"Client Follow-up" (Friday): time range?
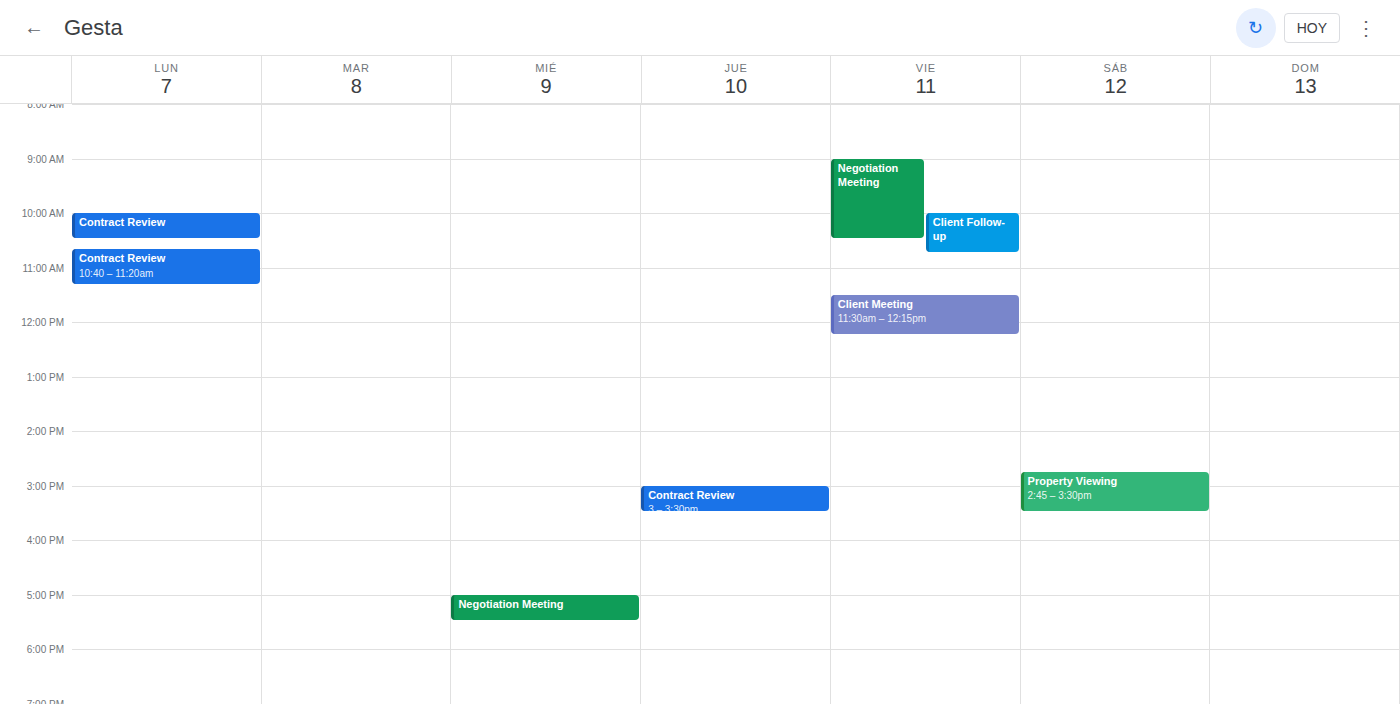
10:00 AM to 10:45 AM